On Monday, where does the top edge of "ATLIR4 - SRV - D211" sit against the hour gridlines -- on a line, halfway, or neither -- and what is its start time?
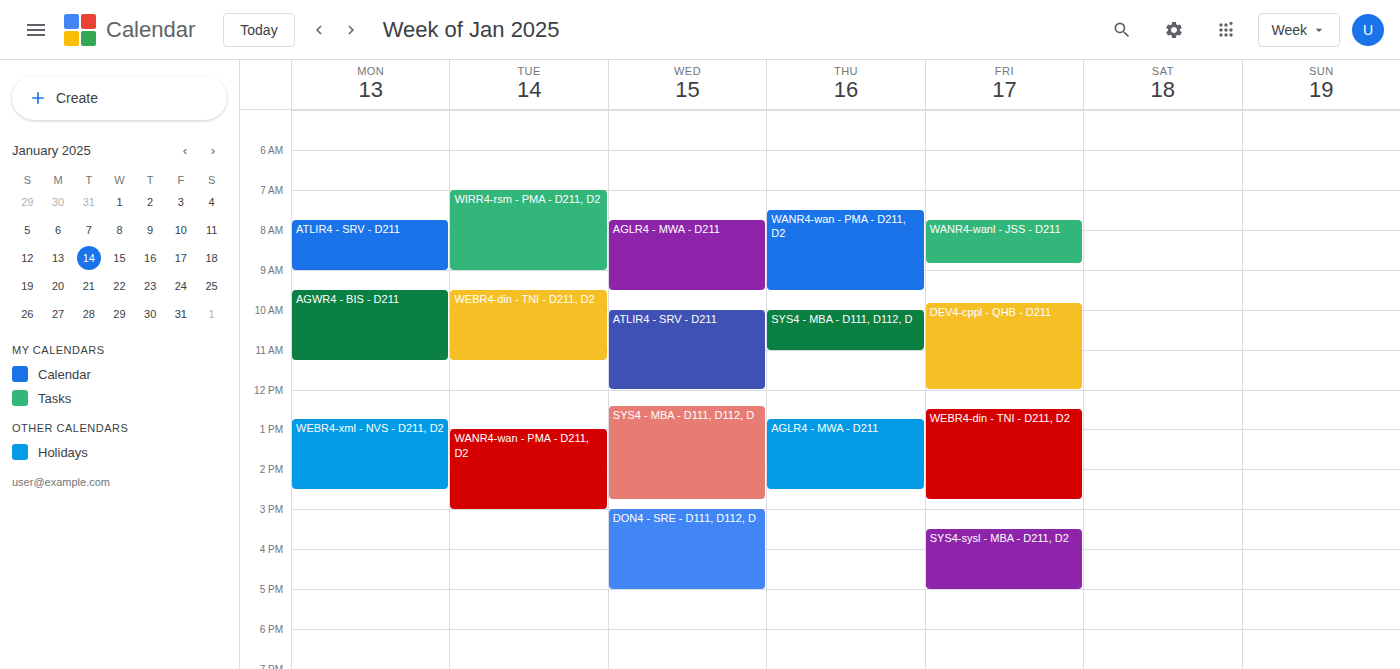
7:45 AM -- neither: three quarters of the way from the 7 AM line to the 8 AM line.